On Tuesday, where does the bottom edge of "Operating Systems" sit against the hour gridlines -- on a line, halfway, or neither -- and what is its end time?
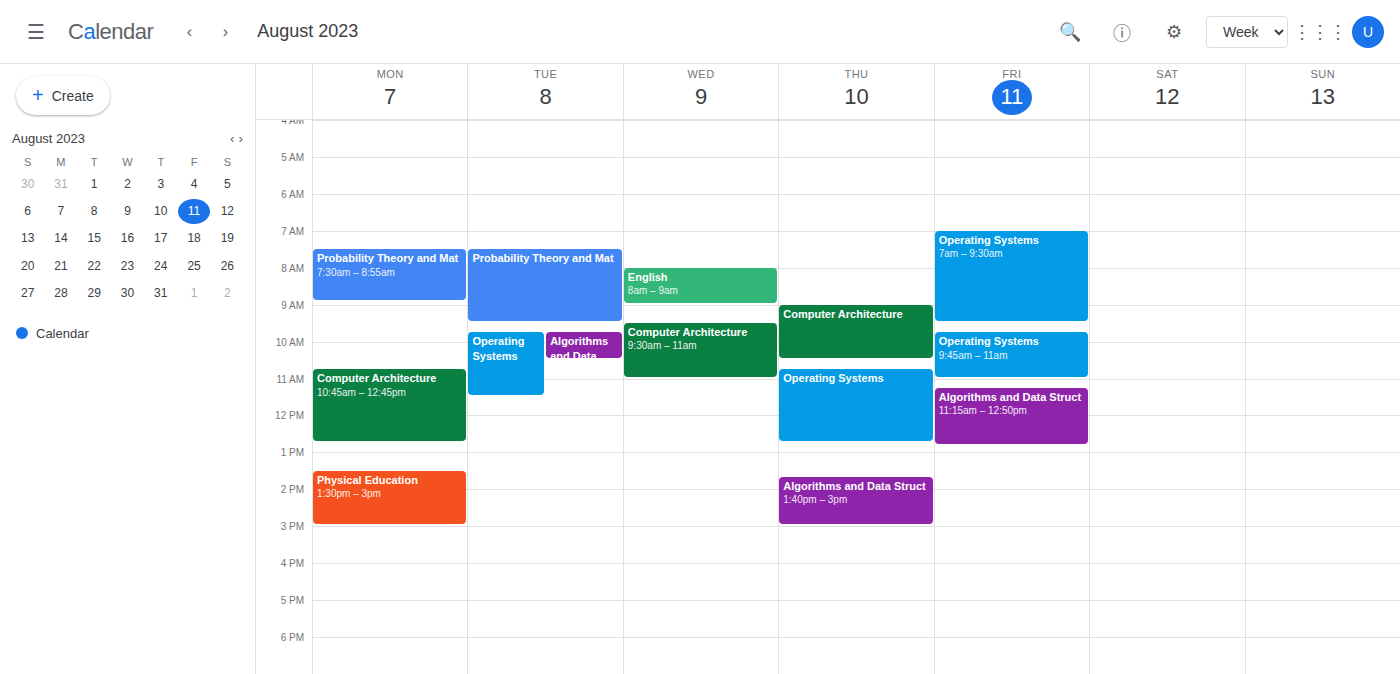
11:30 AM -- halfway between the 11 AM and 12 PM lines.